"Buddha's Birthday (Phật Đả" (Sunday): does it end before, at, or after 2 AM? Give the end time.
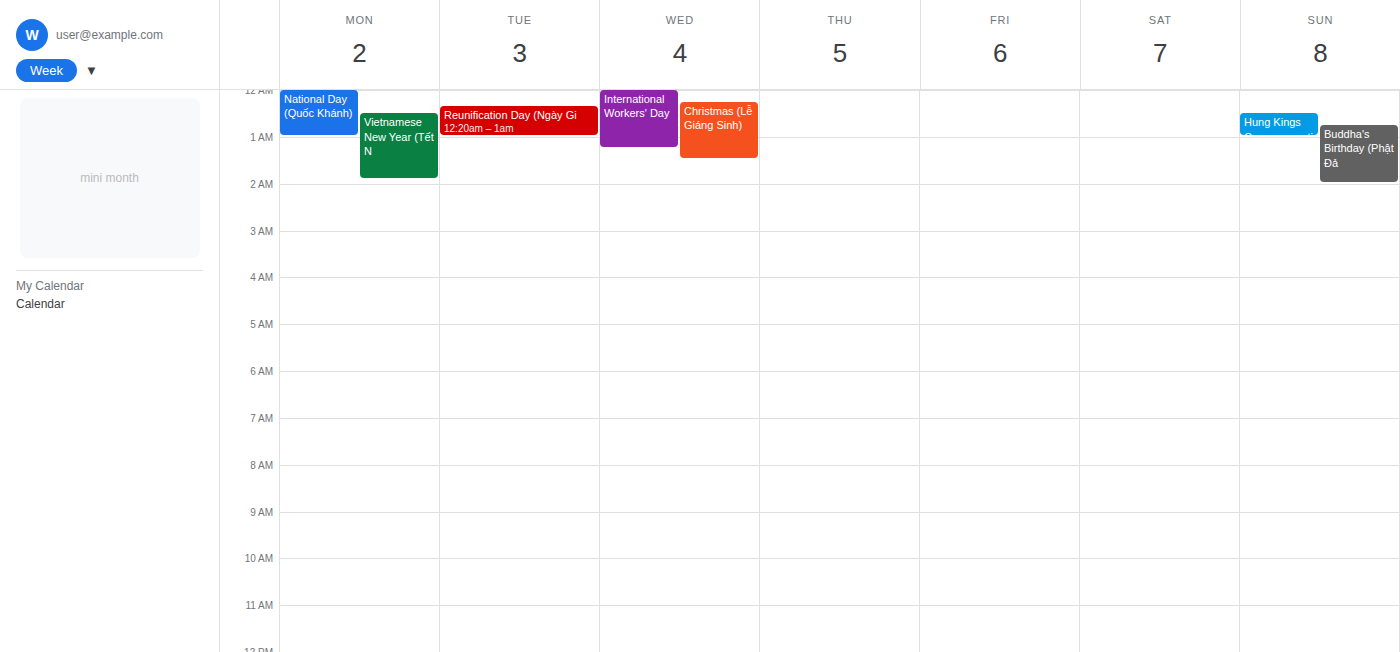
2:00 AM -- exactly at 2 AM, on the 2 AM line.